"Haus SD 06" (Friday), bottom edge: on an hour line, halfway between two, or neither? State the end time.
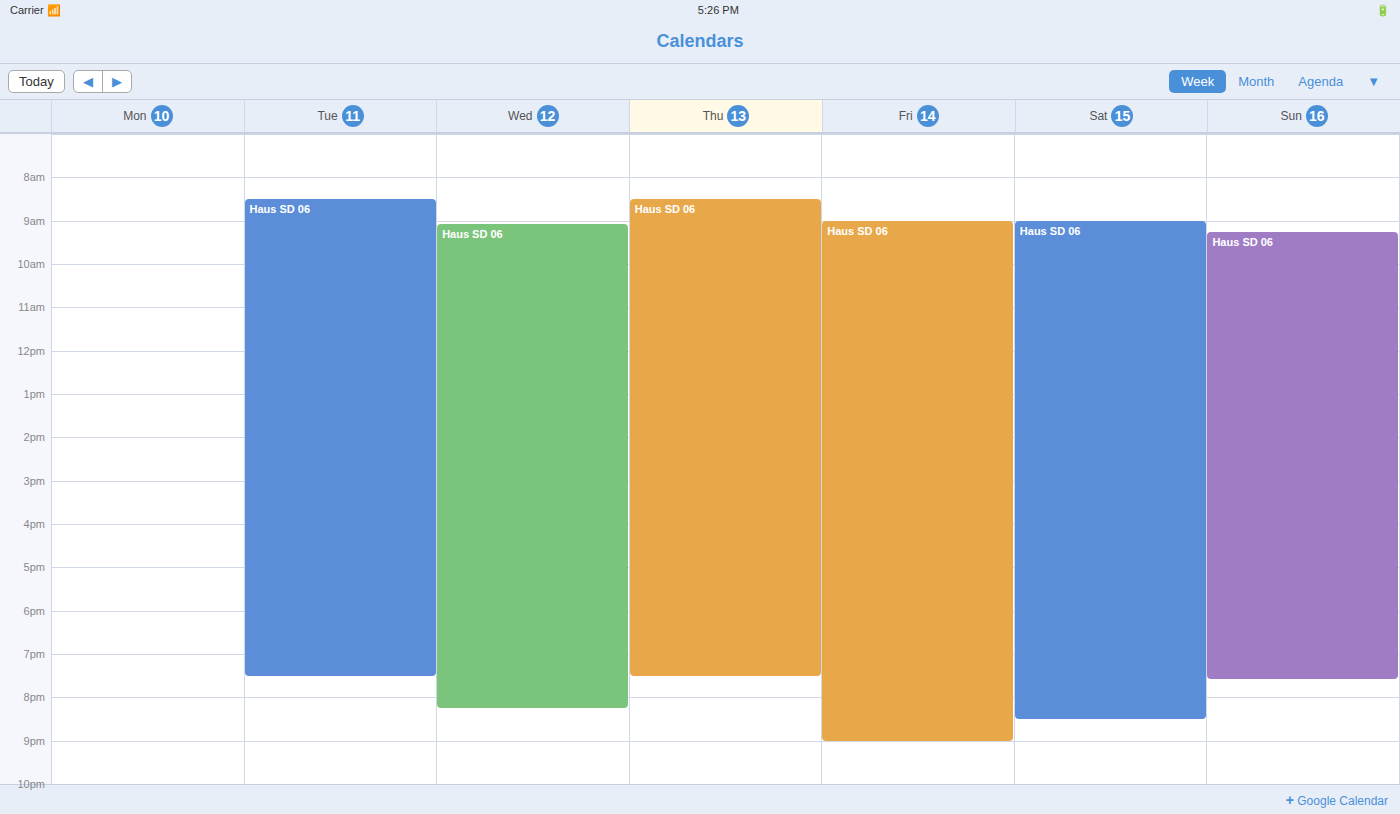
9:00 PM -- exactly on the 9 PM line.